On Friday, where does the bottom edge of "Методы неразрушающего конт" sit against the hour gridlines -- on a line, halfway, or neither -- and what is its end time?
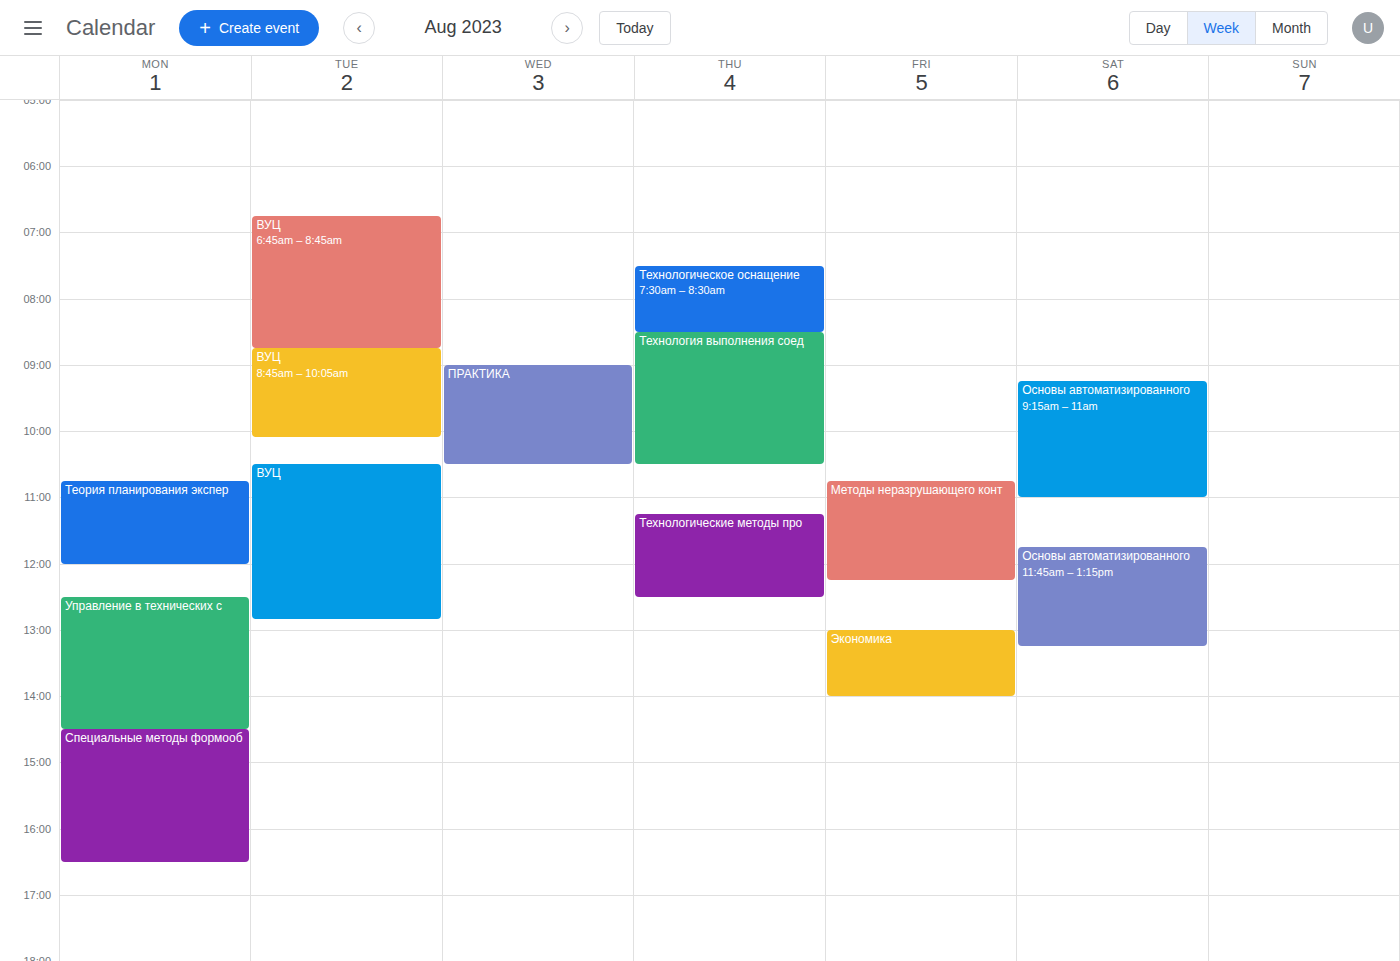
12:15 PM -- neither: a quarter of the way from the 12 PM line to the 1 PM line.